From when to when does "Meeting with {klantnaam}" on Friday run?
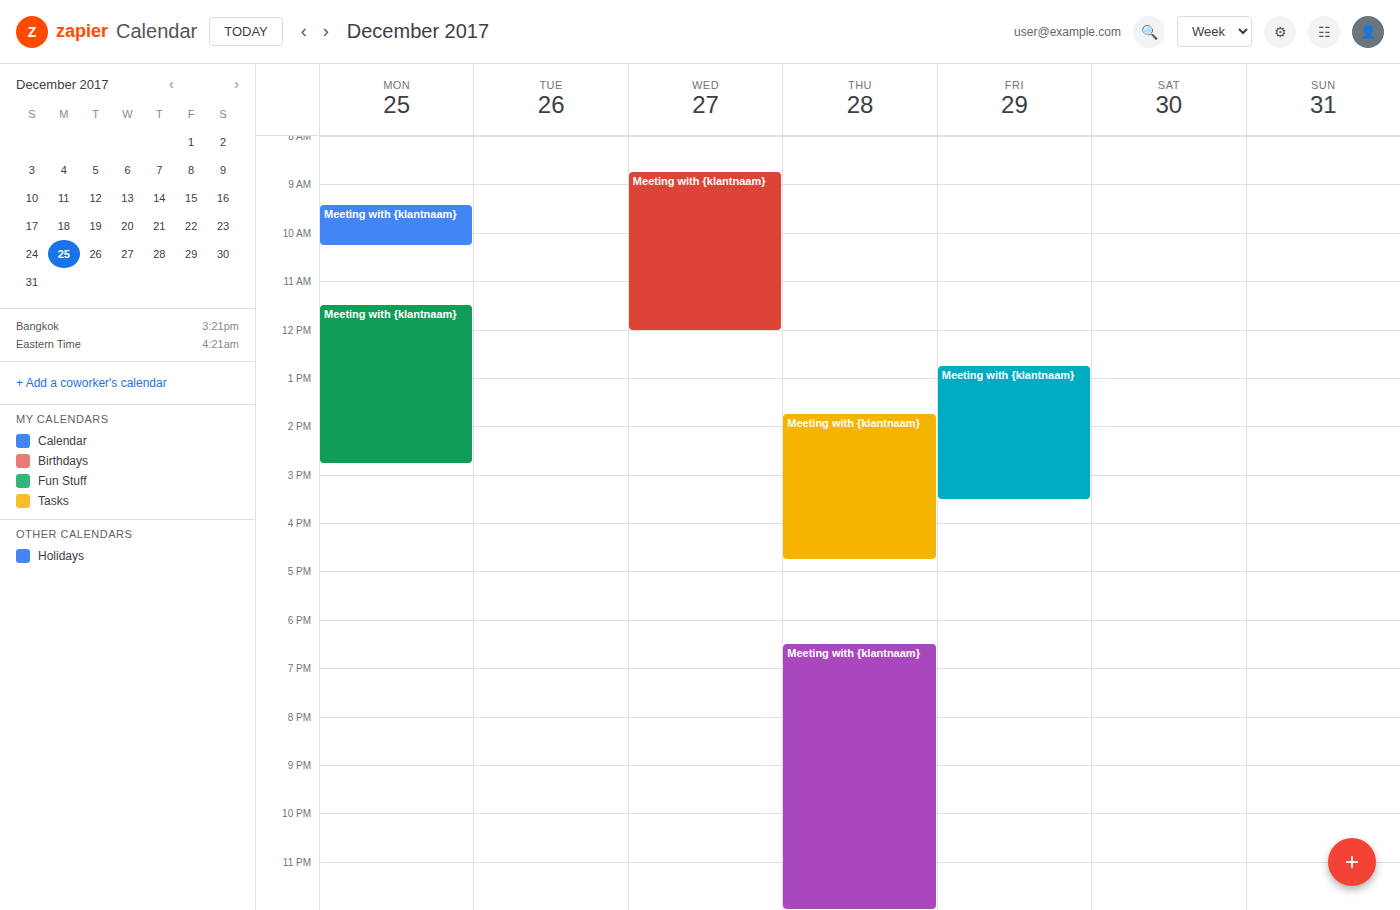
12:45 PM to 3:30 PM